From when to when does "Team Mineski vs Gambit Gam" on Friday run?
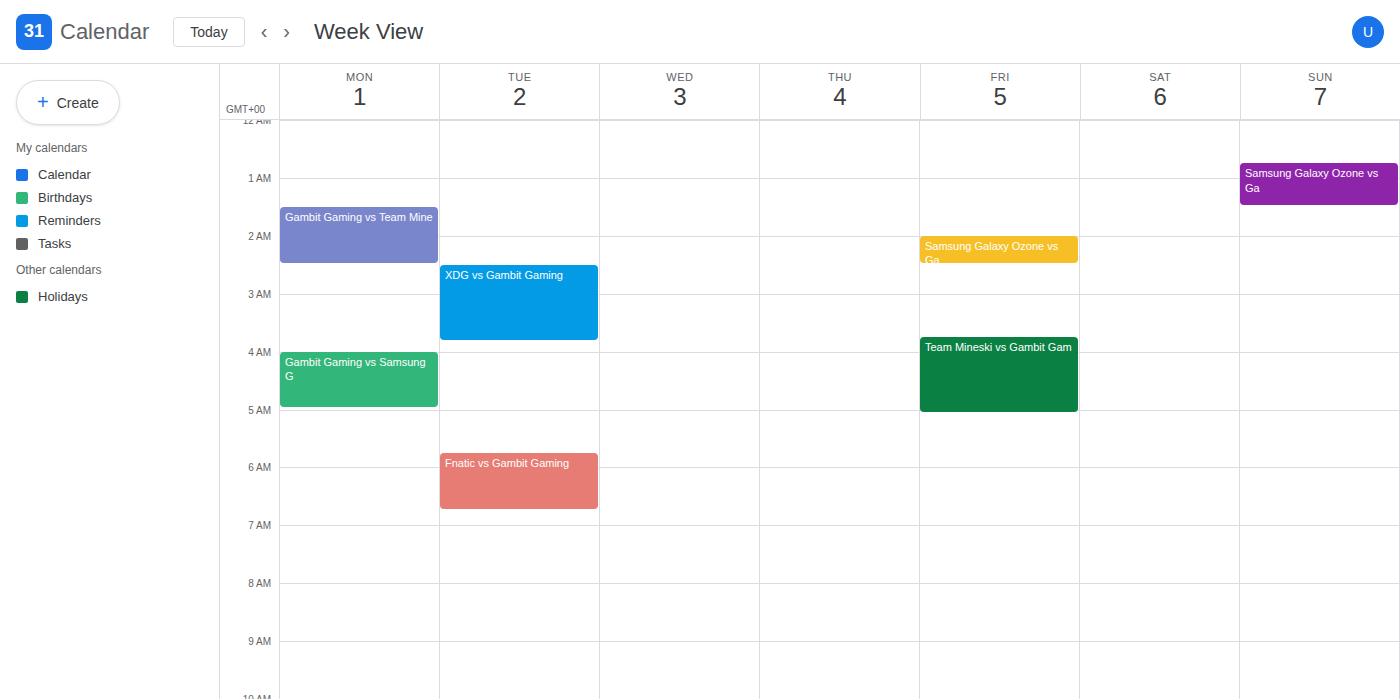
3:45 AM to 5:05 AM